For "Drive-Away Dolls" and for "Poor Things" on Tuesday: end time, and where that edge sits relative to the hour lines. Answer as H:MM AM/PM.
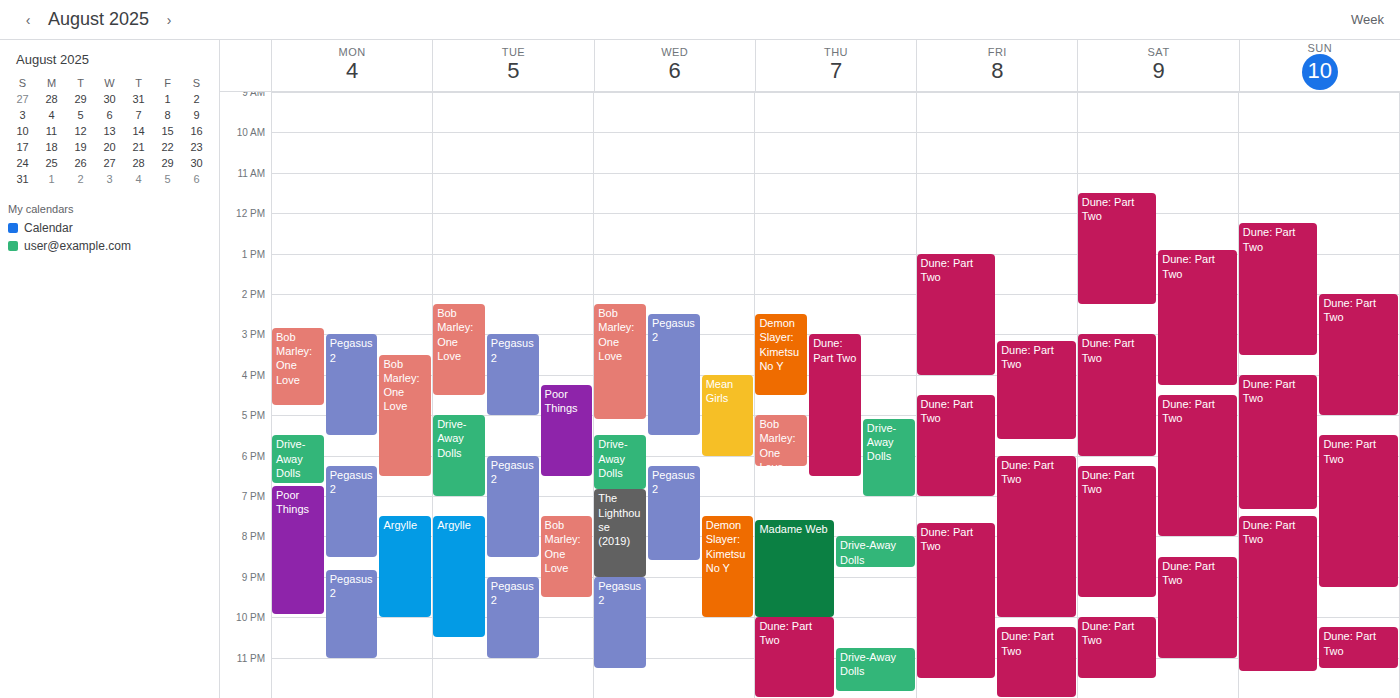
"Drive-Away Dolls": 7:00 PM, exactly on the 7 PM line. "Poor Things": 6:30 PM, halfway between the 6 PM and 7 PM lines.